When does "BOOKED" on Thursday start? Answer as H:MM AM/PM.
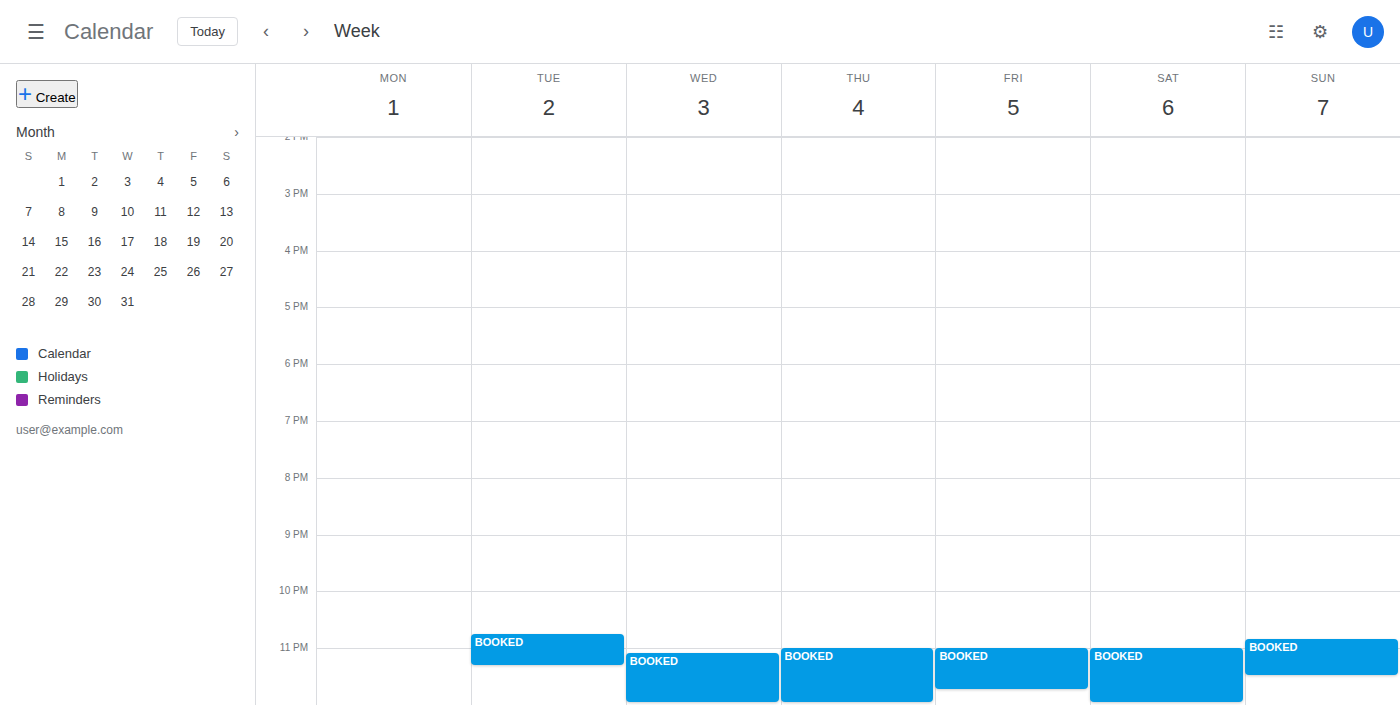
11:00 PM